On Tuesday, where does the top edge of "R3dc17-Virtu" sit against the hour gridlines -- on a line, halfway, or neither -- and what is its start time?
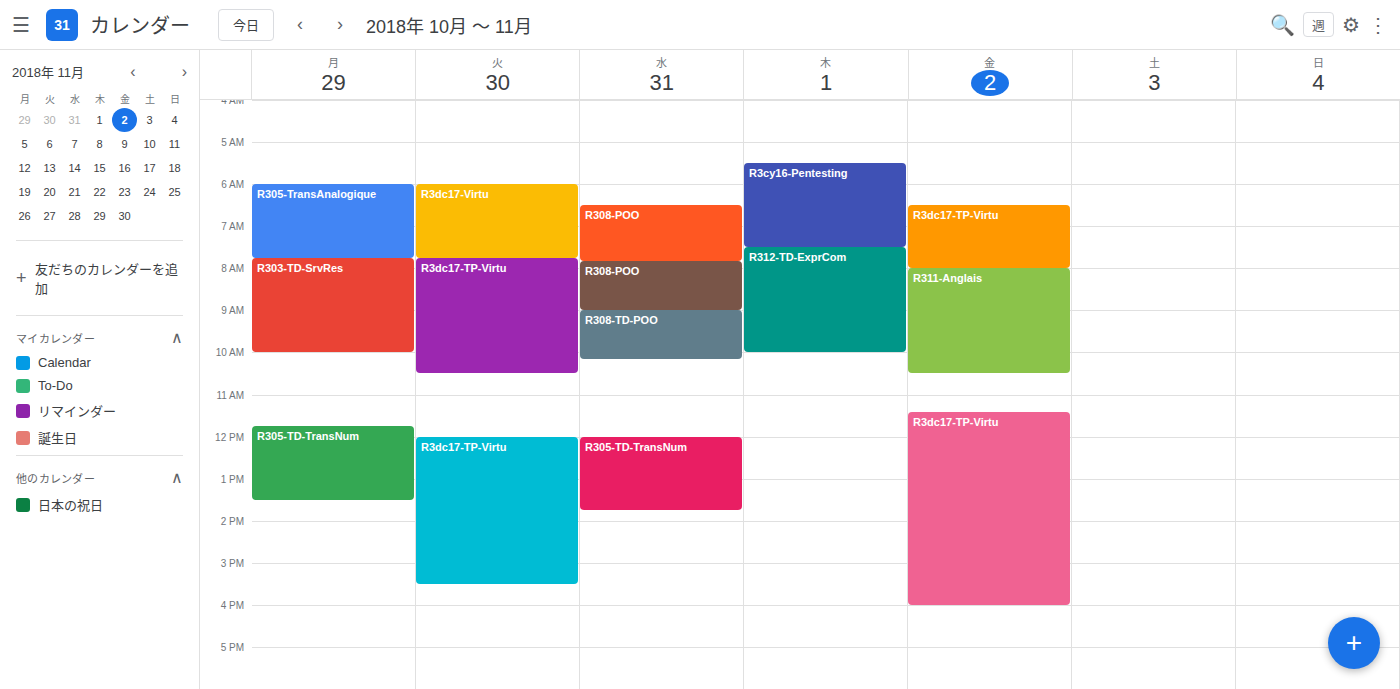
6:00 AM -- exactly on the 6 AM line.